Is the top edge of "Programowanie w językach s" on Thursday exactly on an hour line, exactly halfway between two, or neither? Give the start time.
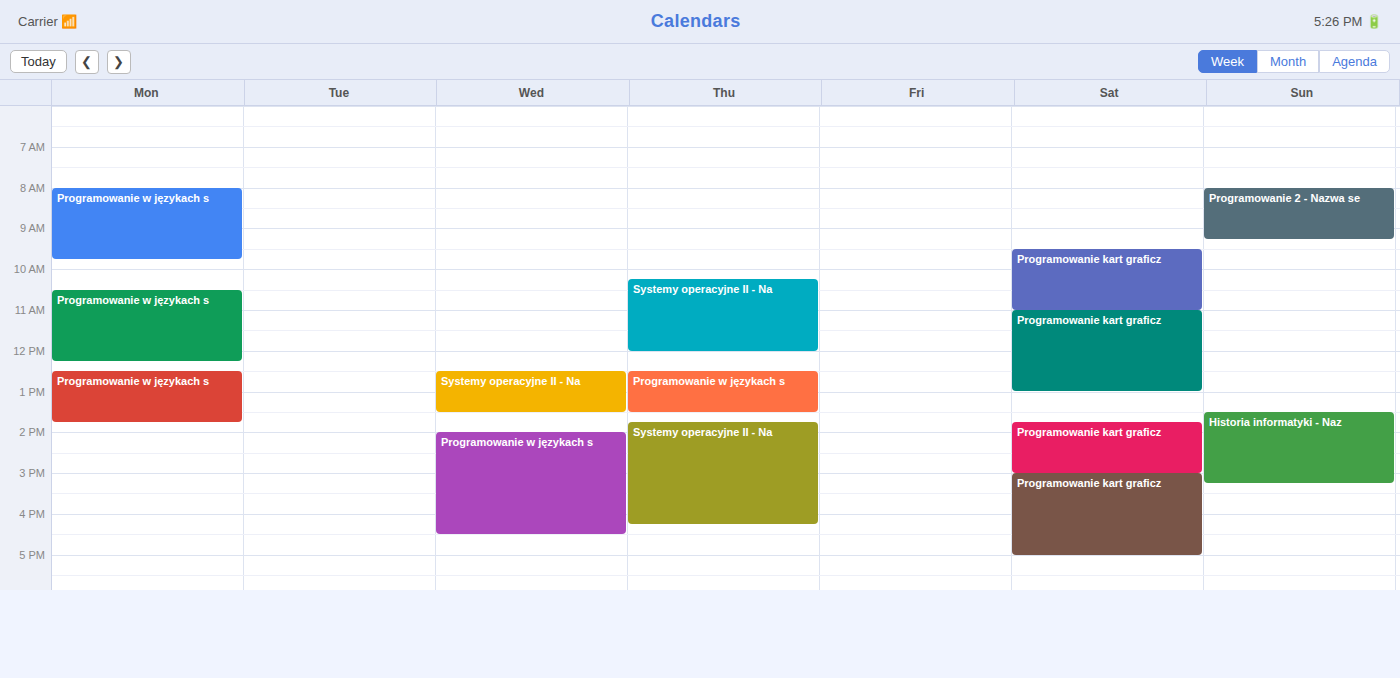
12:30 -- halfway between the 12:00 and 13:00 lines.